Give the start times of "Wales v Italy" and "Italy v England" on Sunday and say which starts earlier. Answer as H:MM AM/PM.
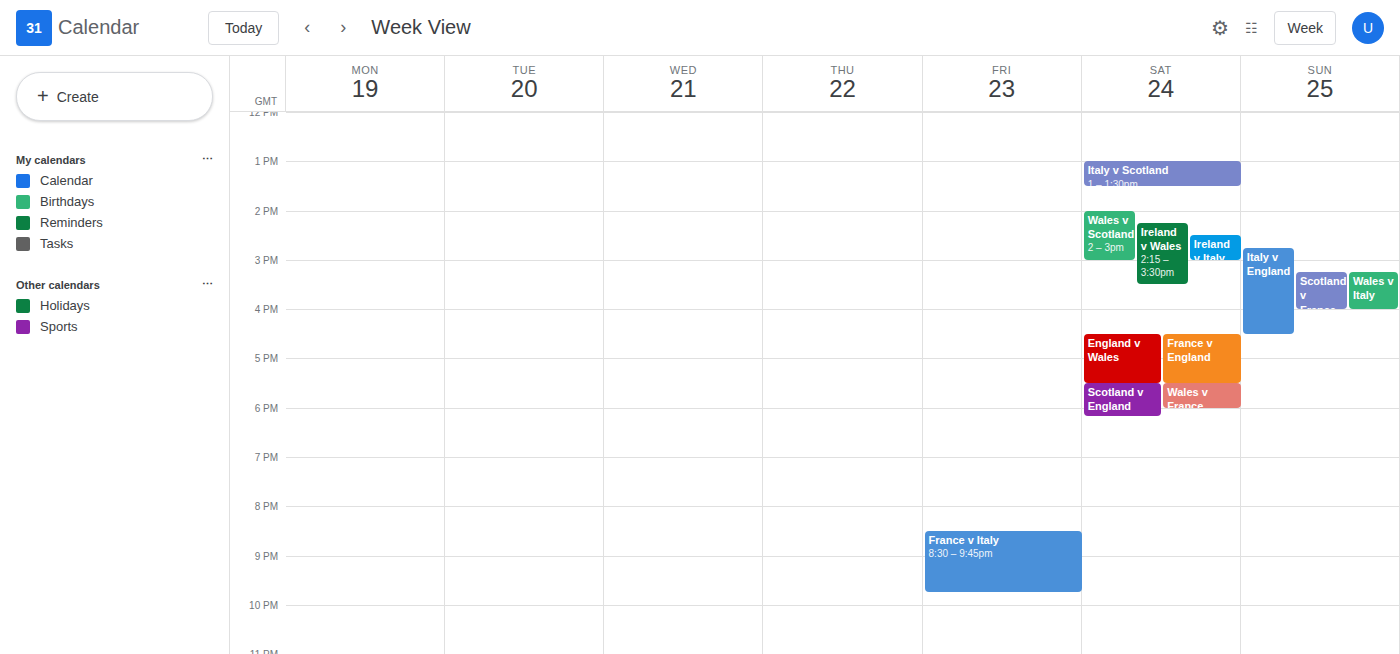
"Italy v England" 2:45 PM; "Wales v Italy" 3:15 PM.